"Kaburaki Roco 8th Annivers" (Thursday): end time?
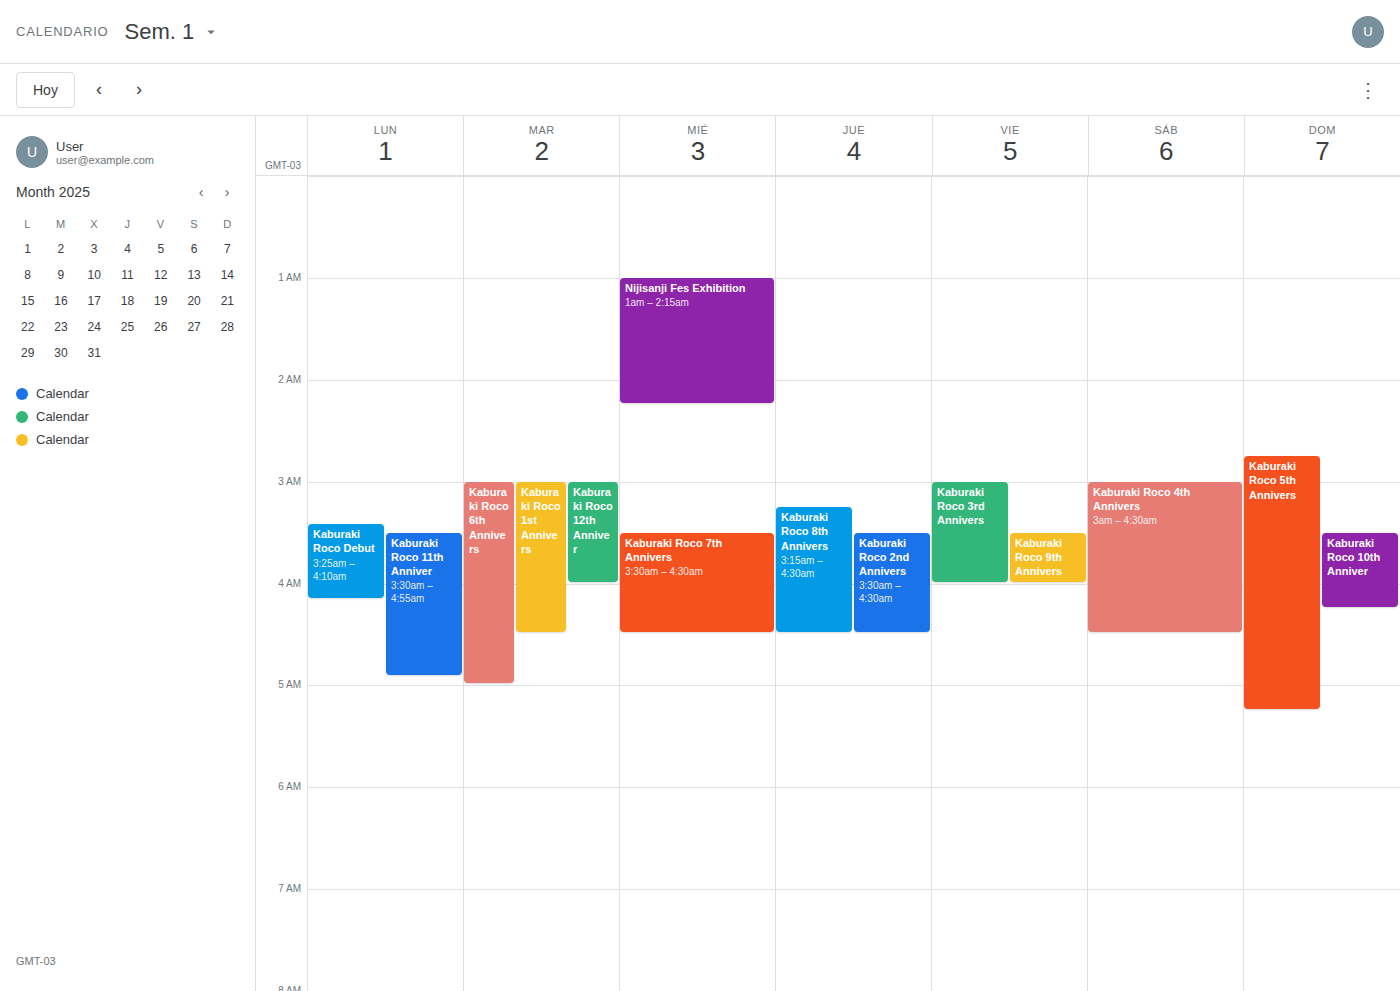
4:30 AM